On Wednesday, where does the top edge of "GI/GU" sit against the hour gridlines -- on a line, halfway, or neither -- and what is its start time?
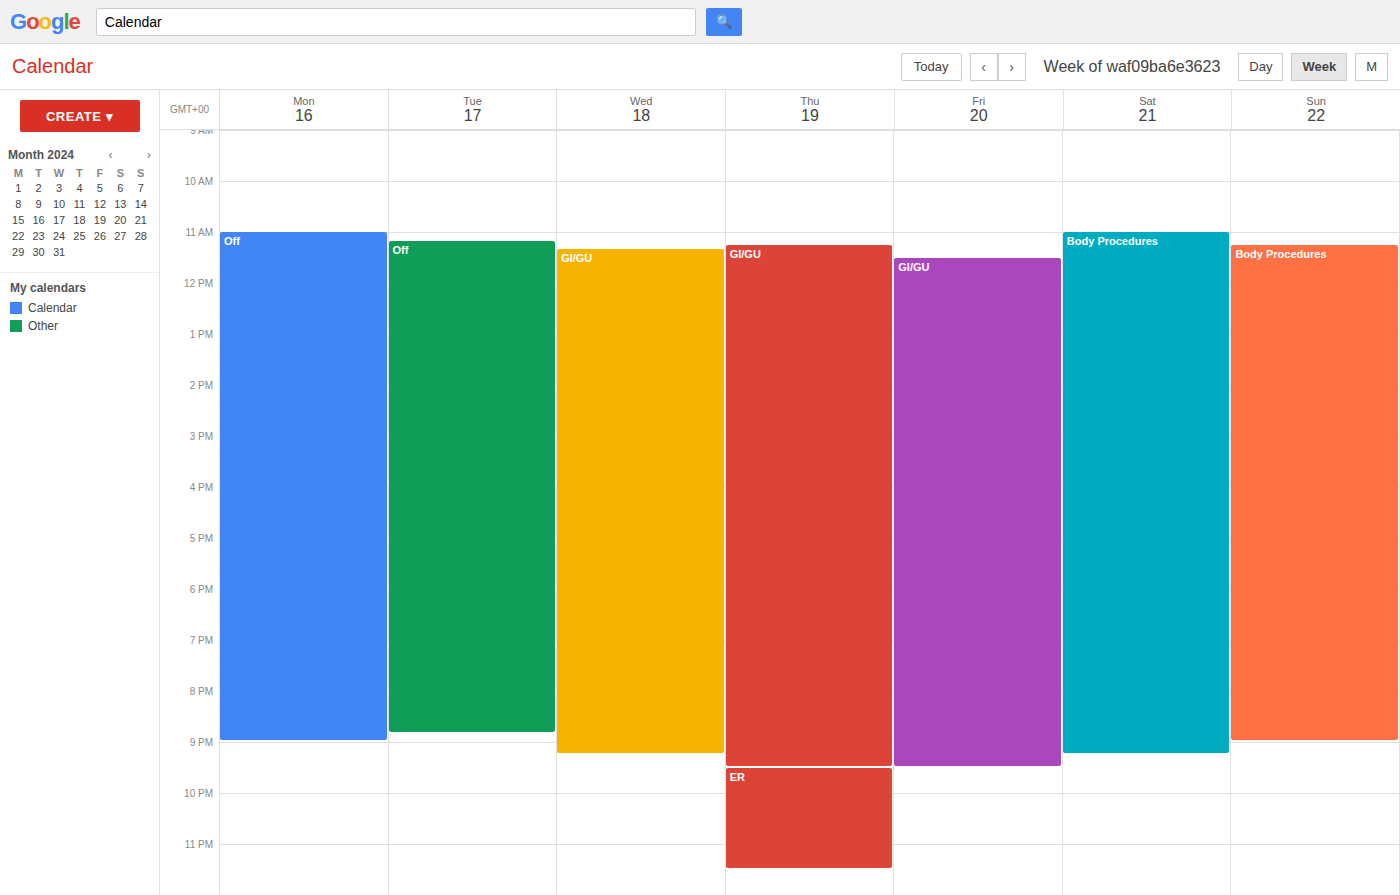
11:20 AM -- neither: 20 minutes below the 11 AM line and 40 minutes above the 12 PM line.